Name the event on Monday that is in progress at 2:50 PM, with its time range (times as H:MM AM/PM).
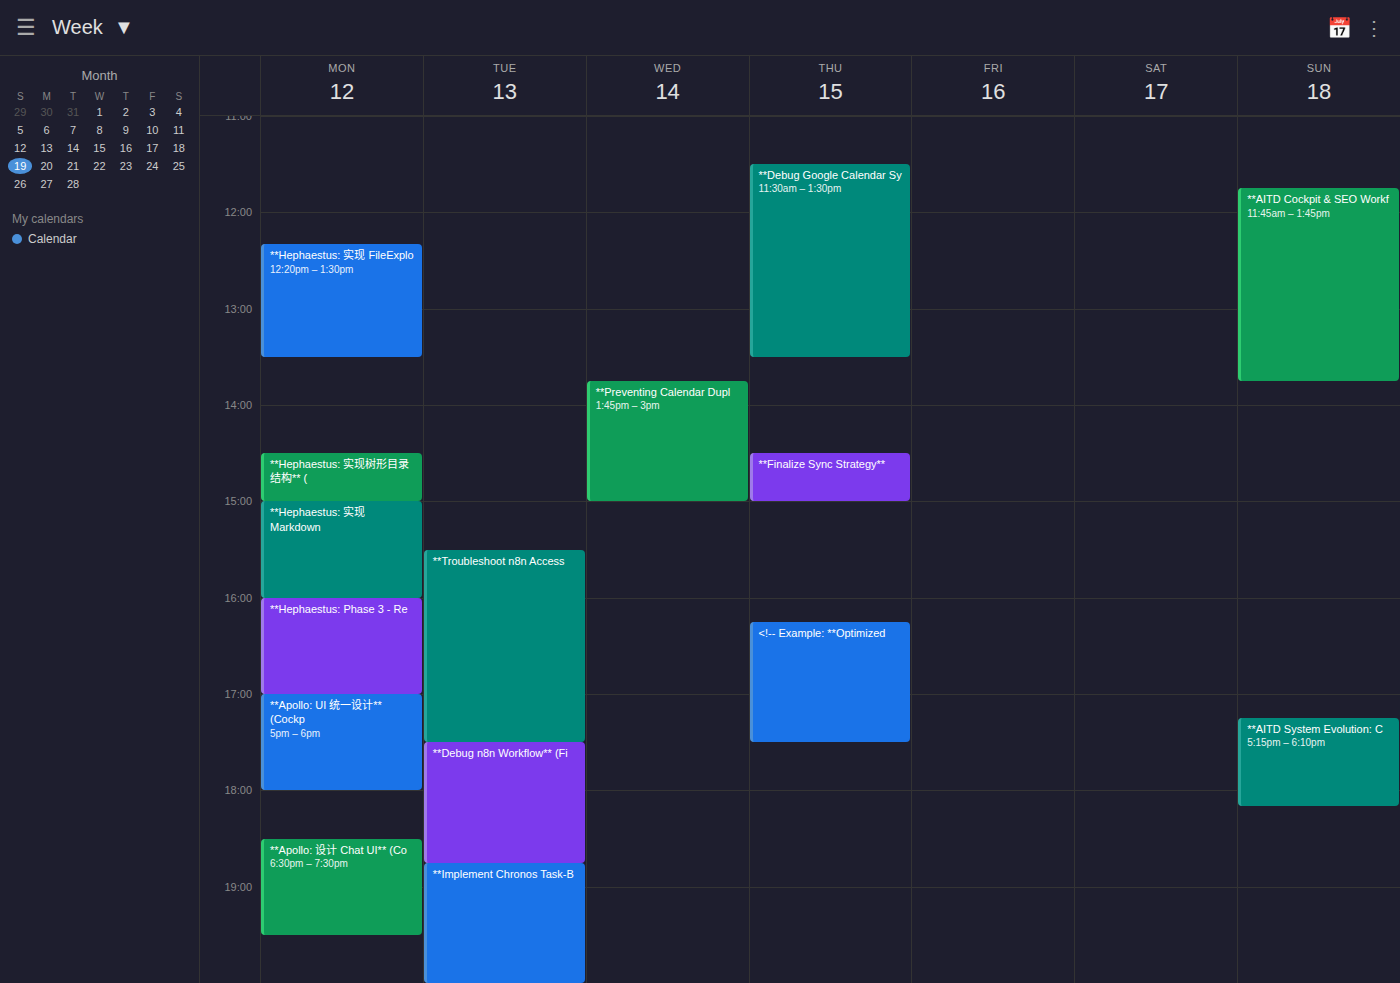
"**Hephaestus: 实现树形目录结构** (", 2:30 PM to 3:00 PM